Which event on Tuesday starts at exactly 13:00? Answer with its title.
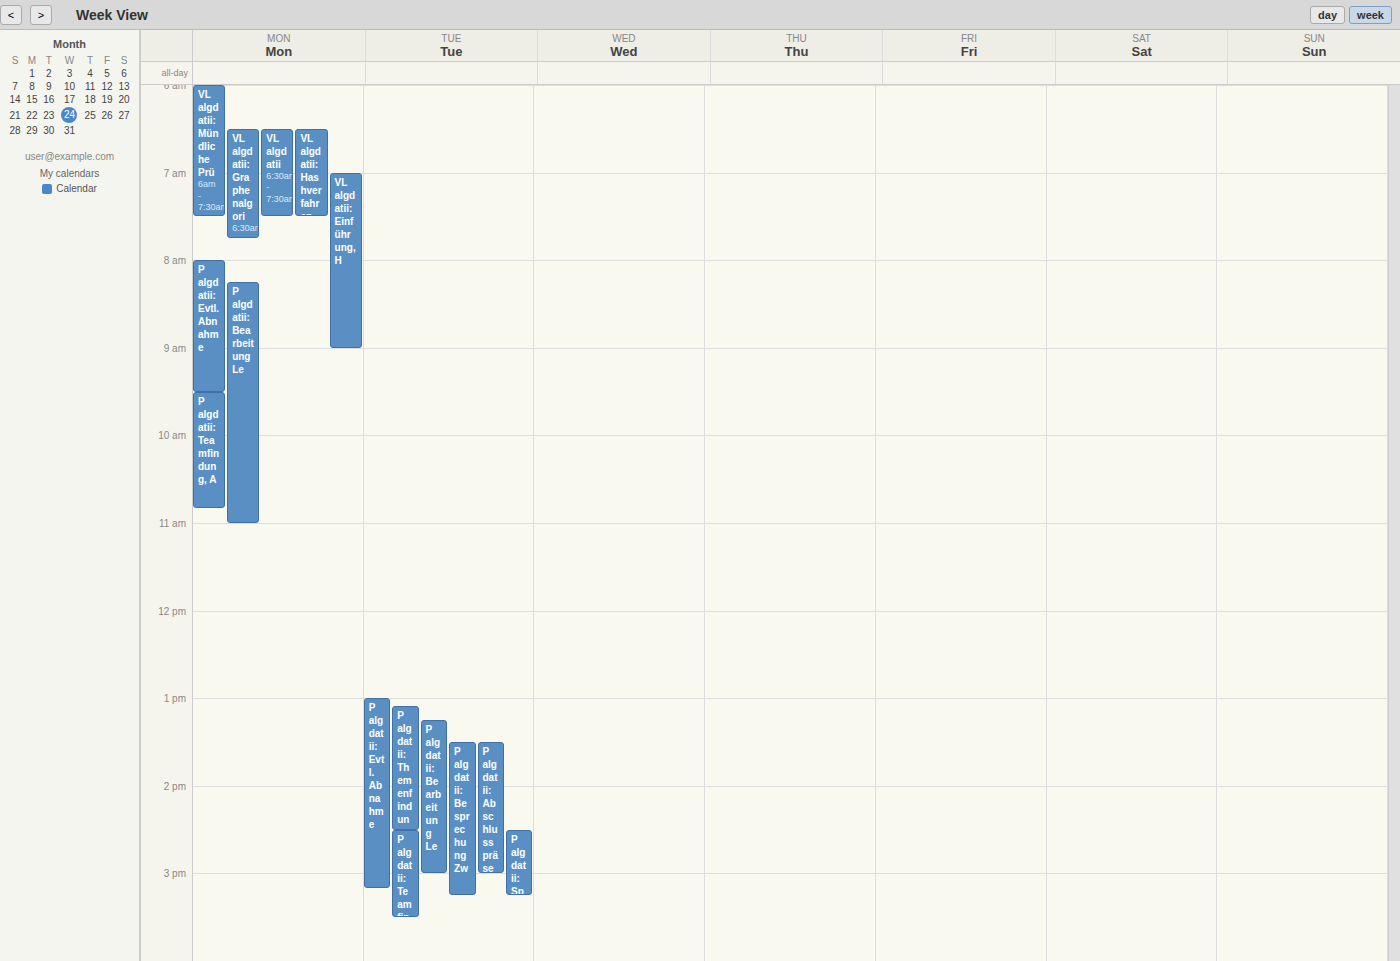
"P algdatii: Evtl. Abnahme"